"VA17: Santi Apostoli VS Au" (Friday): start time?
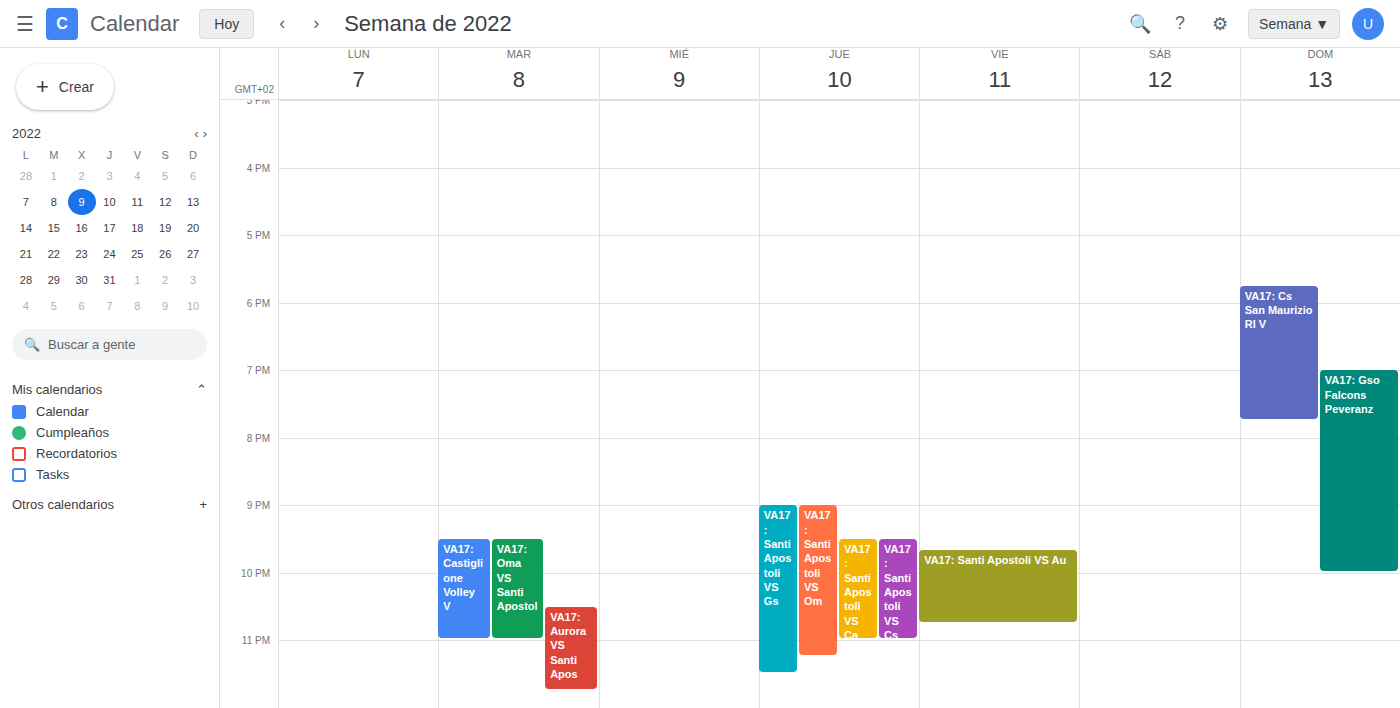
9:40 PM